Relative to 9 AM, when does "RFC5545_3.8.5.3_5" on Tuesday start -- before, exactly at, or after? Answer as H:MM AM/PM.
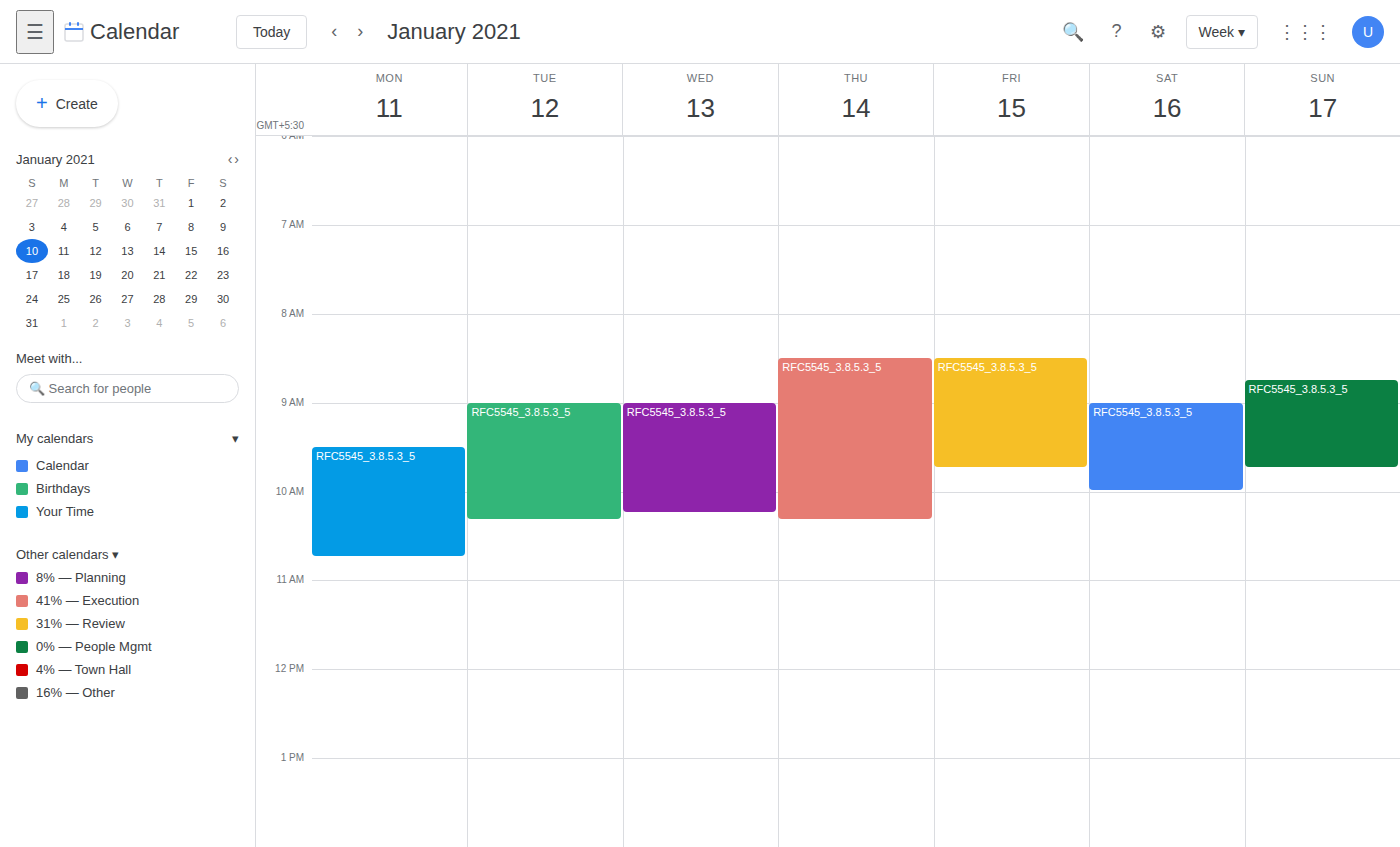
9:00 AM -- exactly at 9 AM, on the 9 AM line.